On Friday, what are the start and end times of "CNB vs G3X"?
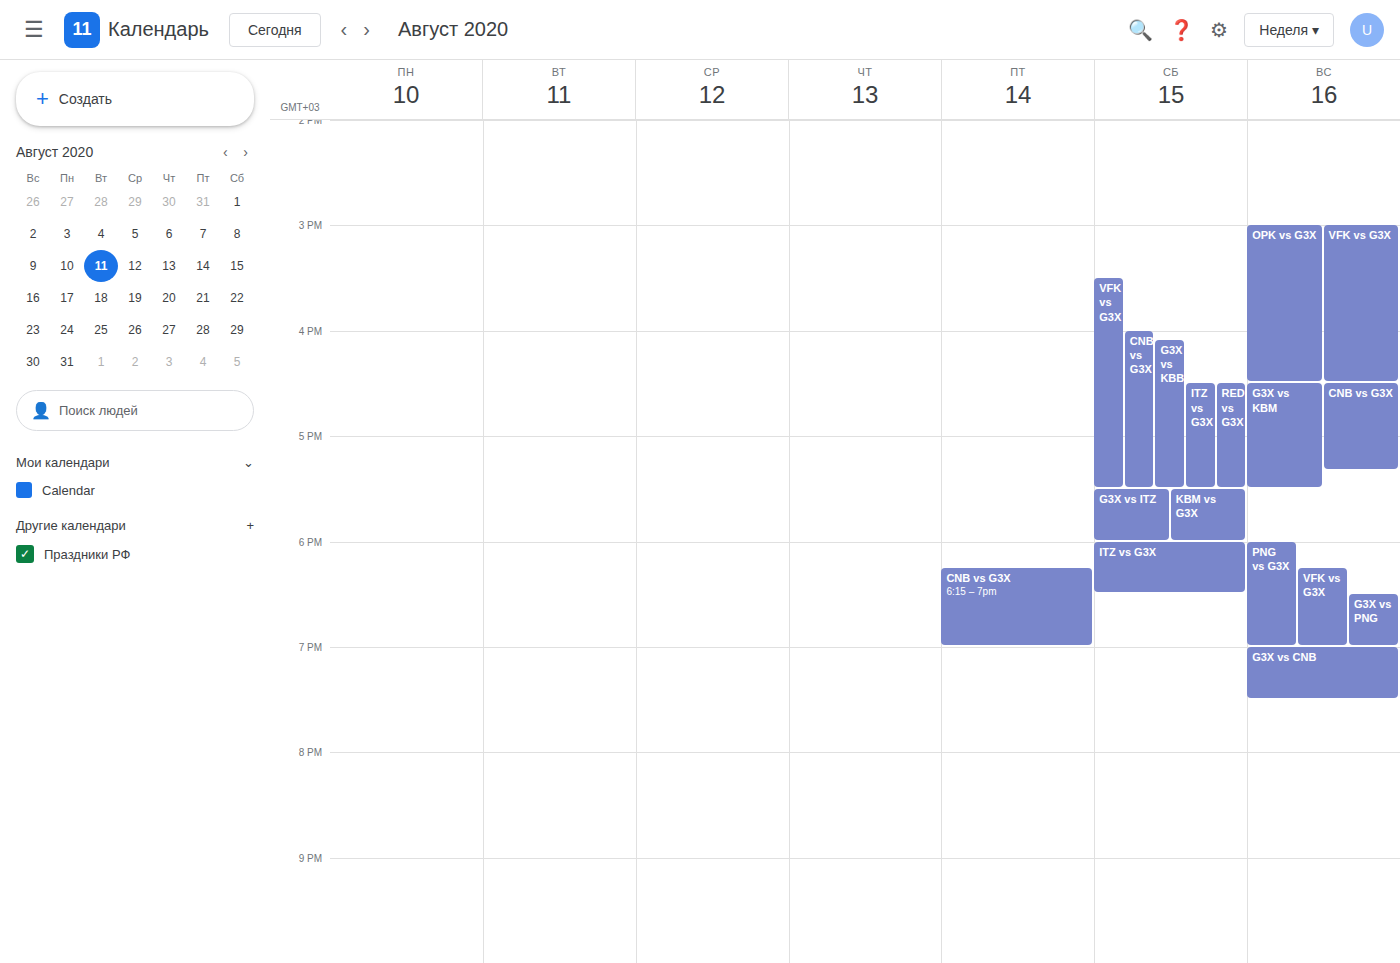
6:15 PM to 7:00 PM